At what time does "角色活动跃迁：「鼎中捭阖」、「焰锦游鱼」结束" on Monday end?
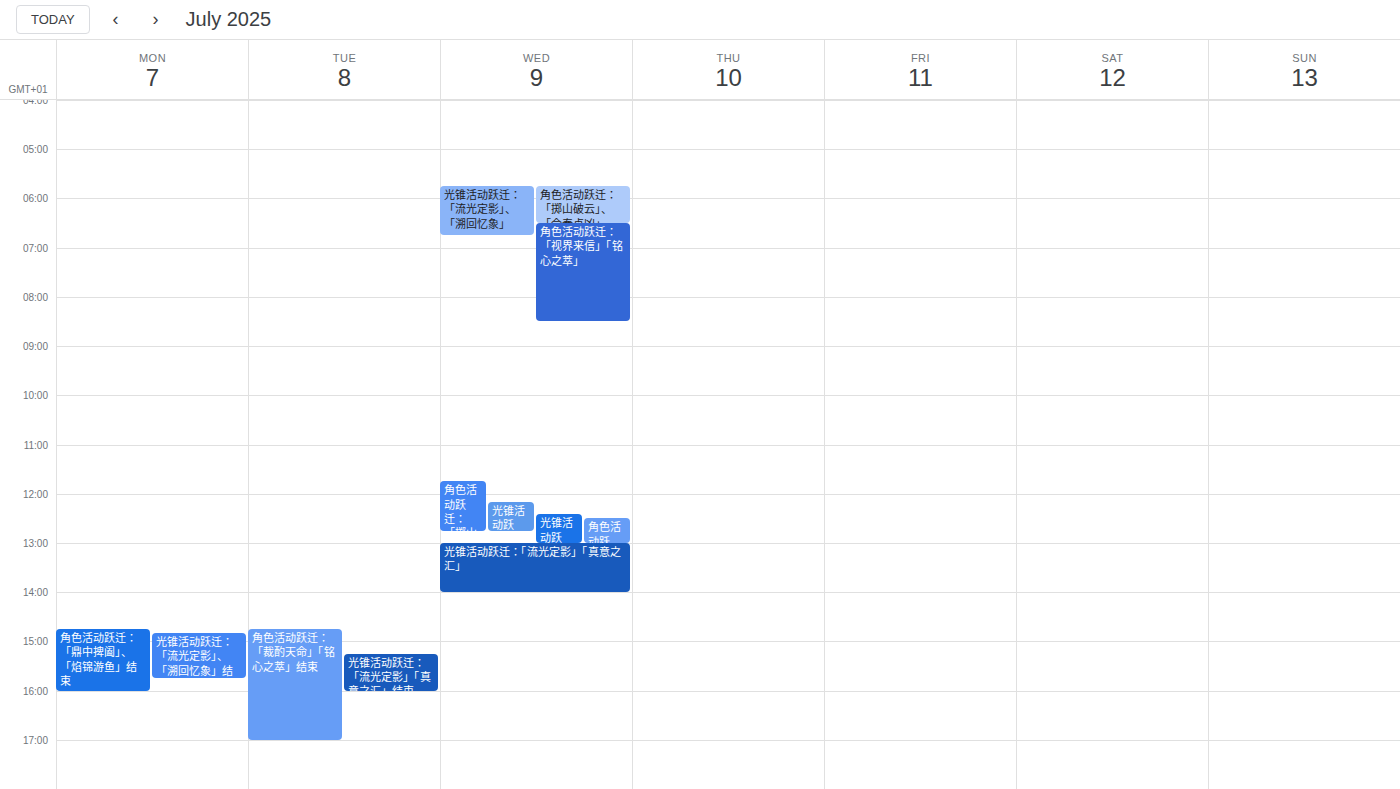
4:00 PM